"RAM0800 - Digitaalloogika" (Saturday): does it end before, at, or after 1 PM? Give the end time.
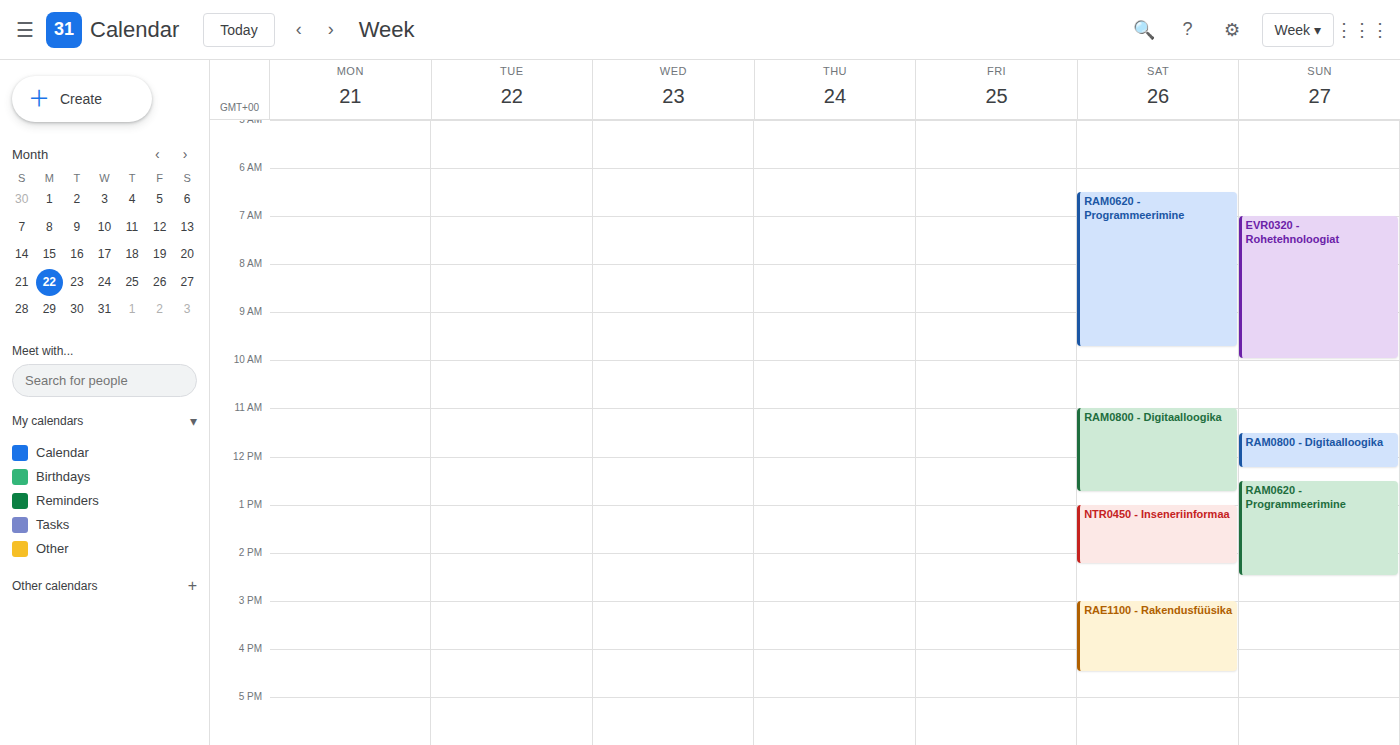
12:45 PM -- before 1 PM, 15 minutes above the 1 PM line.